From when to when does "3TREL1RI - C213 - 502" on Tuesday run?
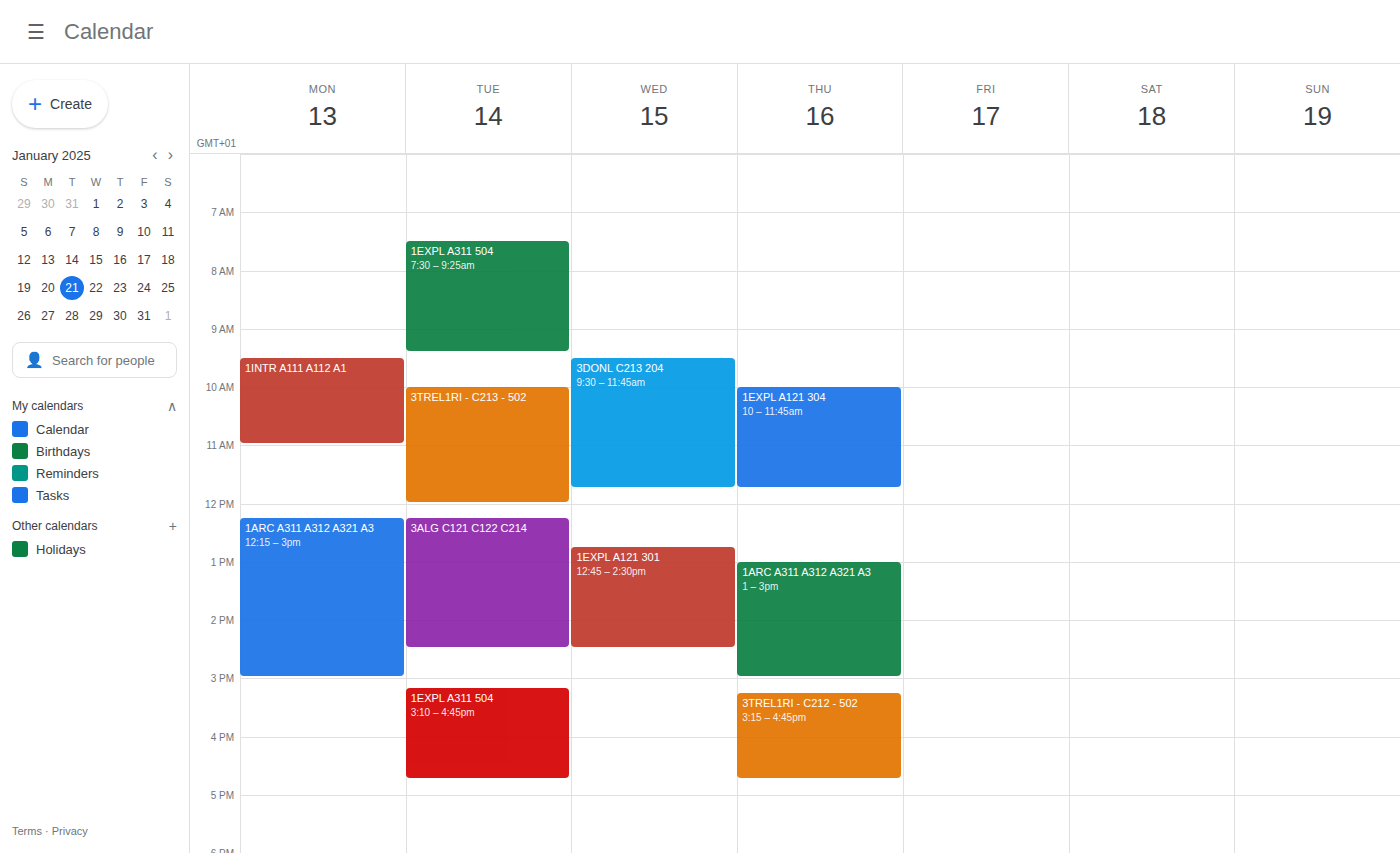
10:00 AM to 12:00 PM